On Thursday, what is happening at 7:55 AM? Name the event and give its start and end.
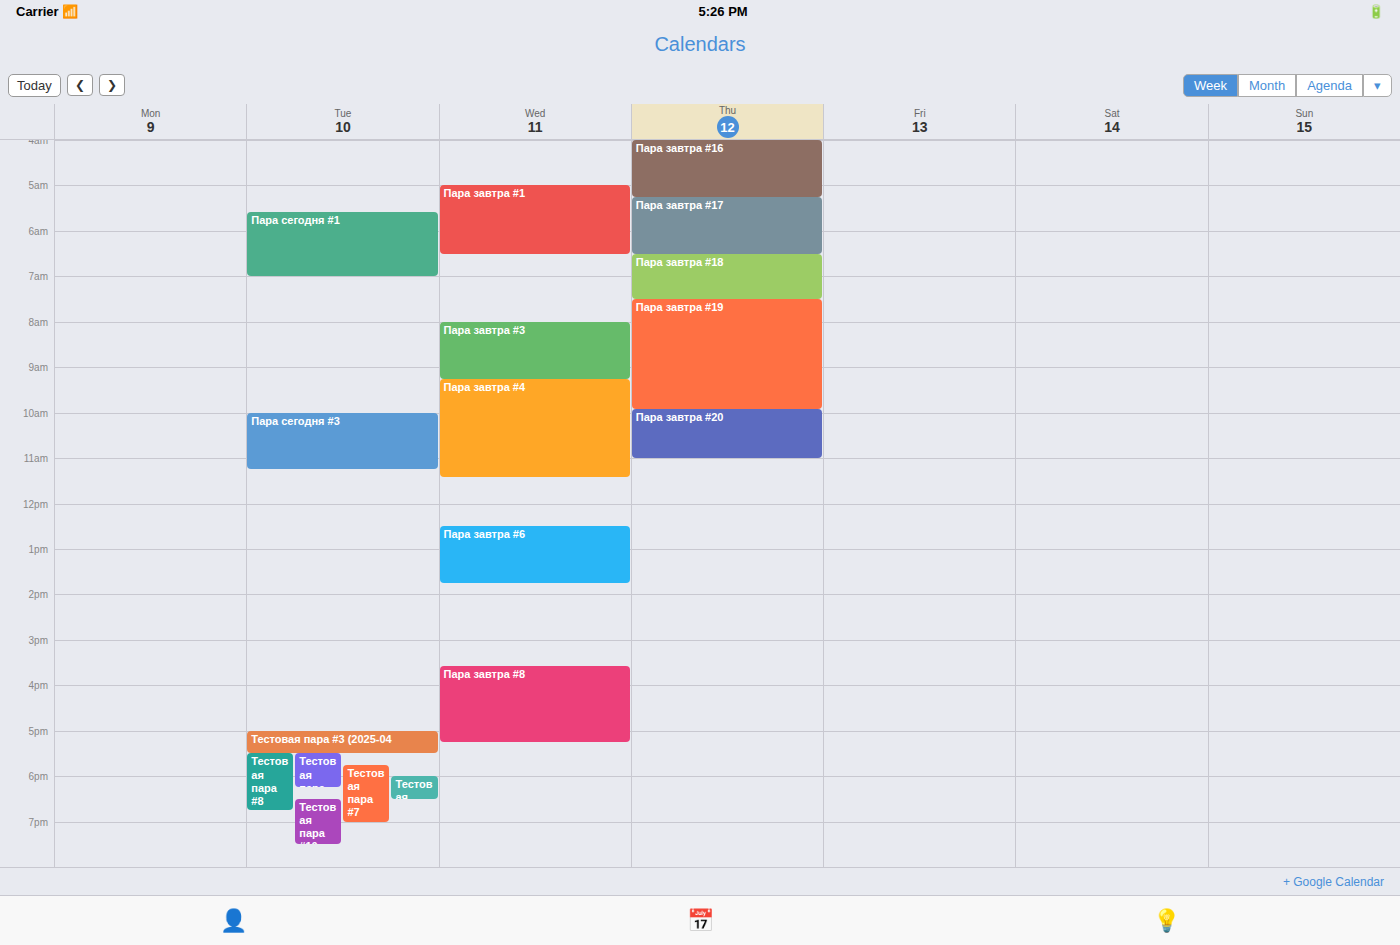
"Пара завтра #19", 7:30 AM to 9:55 AM